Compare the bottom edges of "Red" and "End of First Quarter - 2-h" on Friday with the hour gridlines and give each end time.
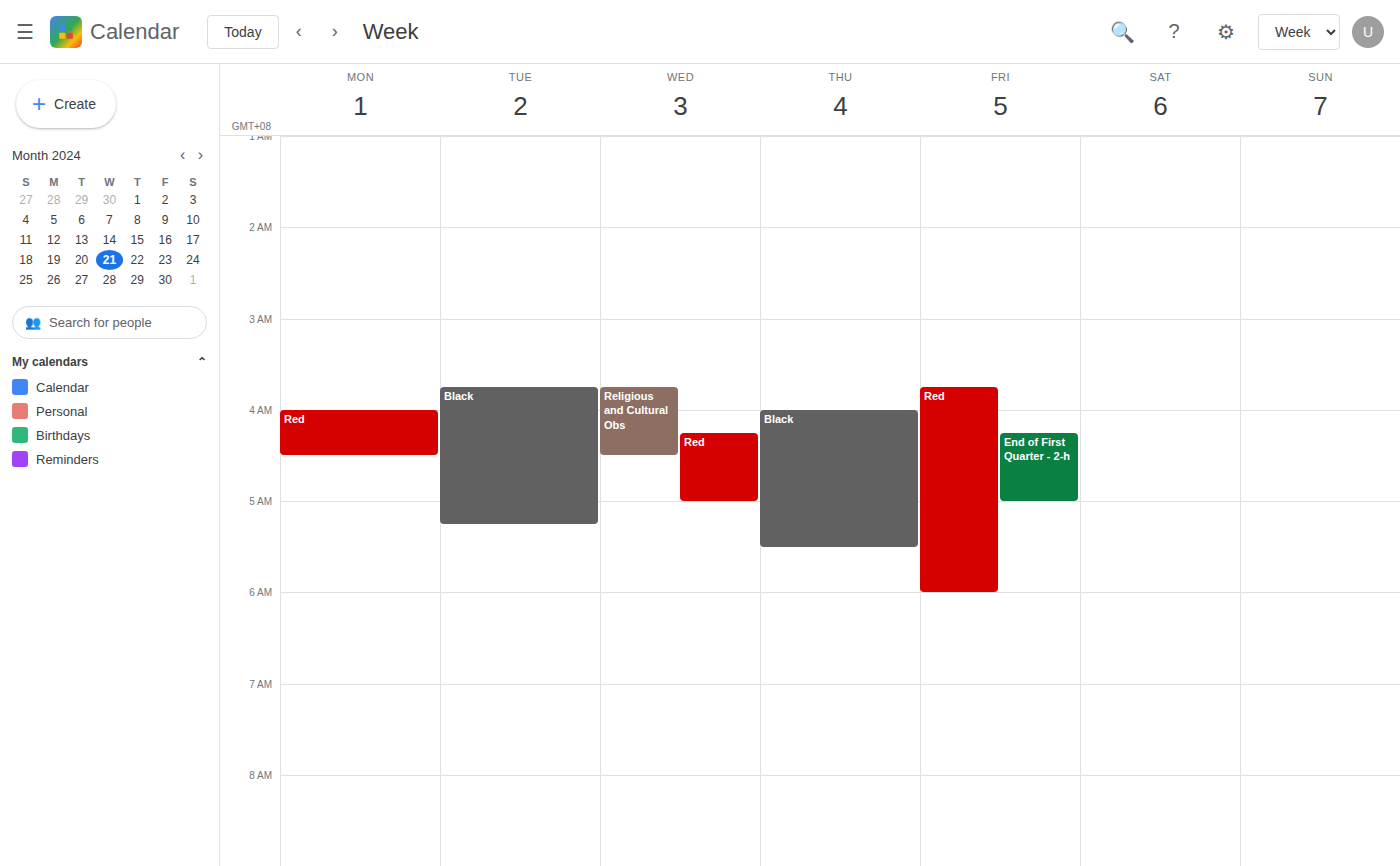
"Red": 6:00 AM, exactly on the 6 AM line. "End of First Quarter - 2-h": 5:00 AM, exactly on the 5 AM line.